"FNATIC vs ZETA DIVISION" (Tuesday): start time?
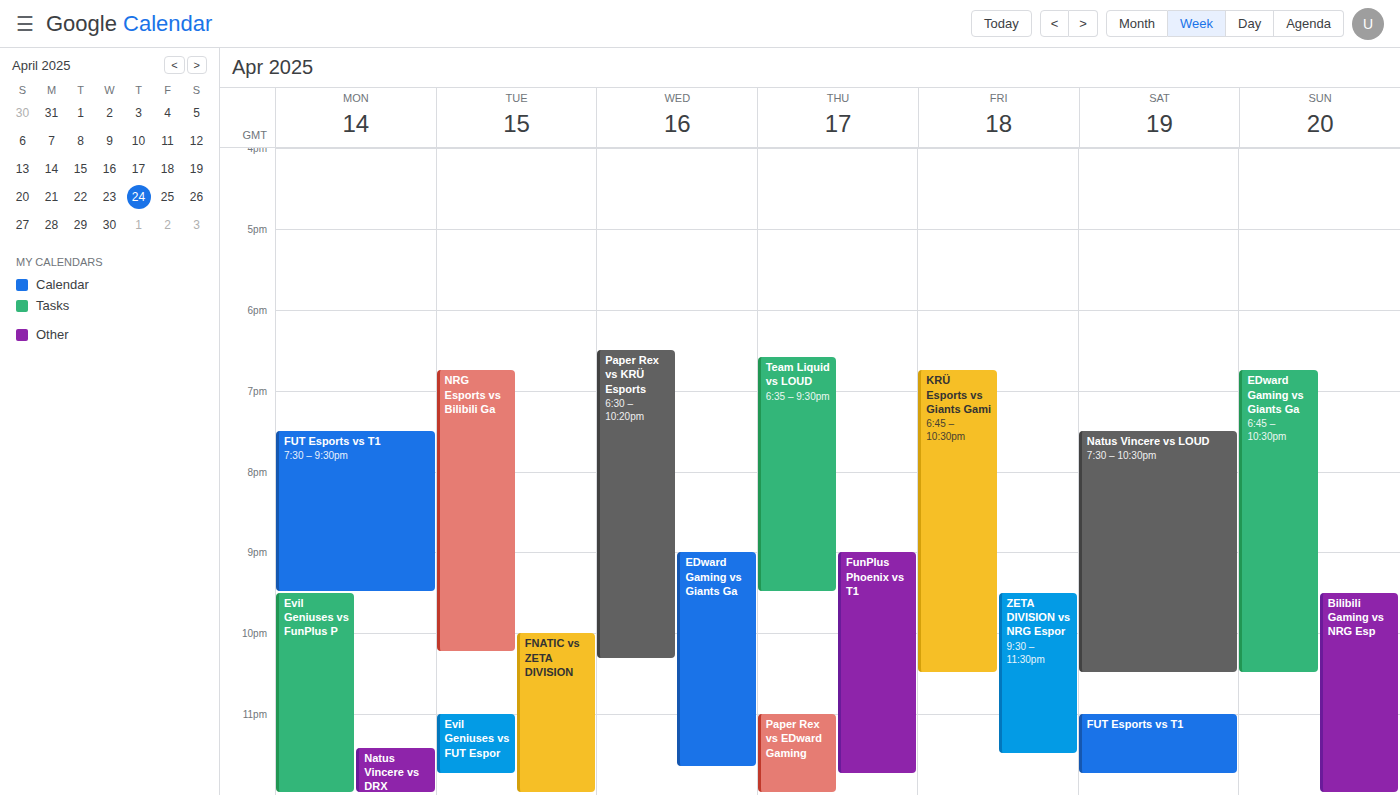
10:00 PM